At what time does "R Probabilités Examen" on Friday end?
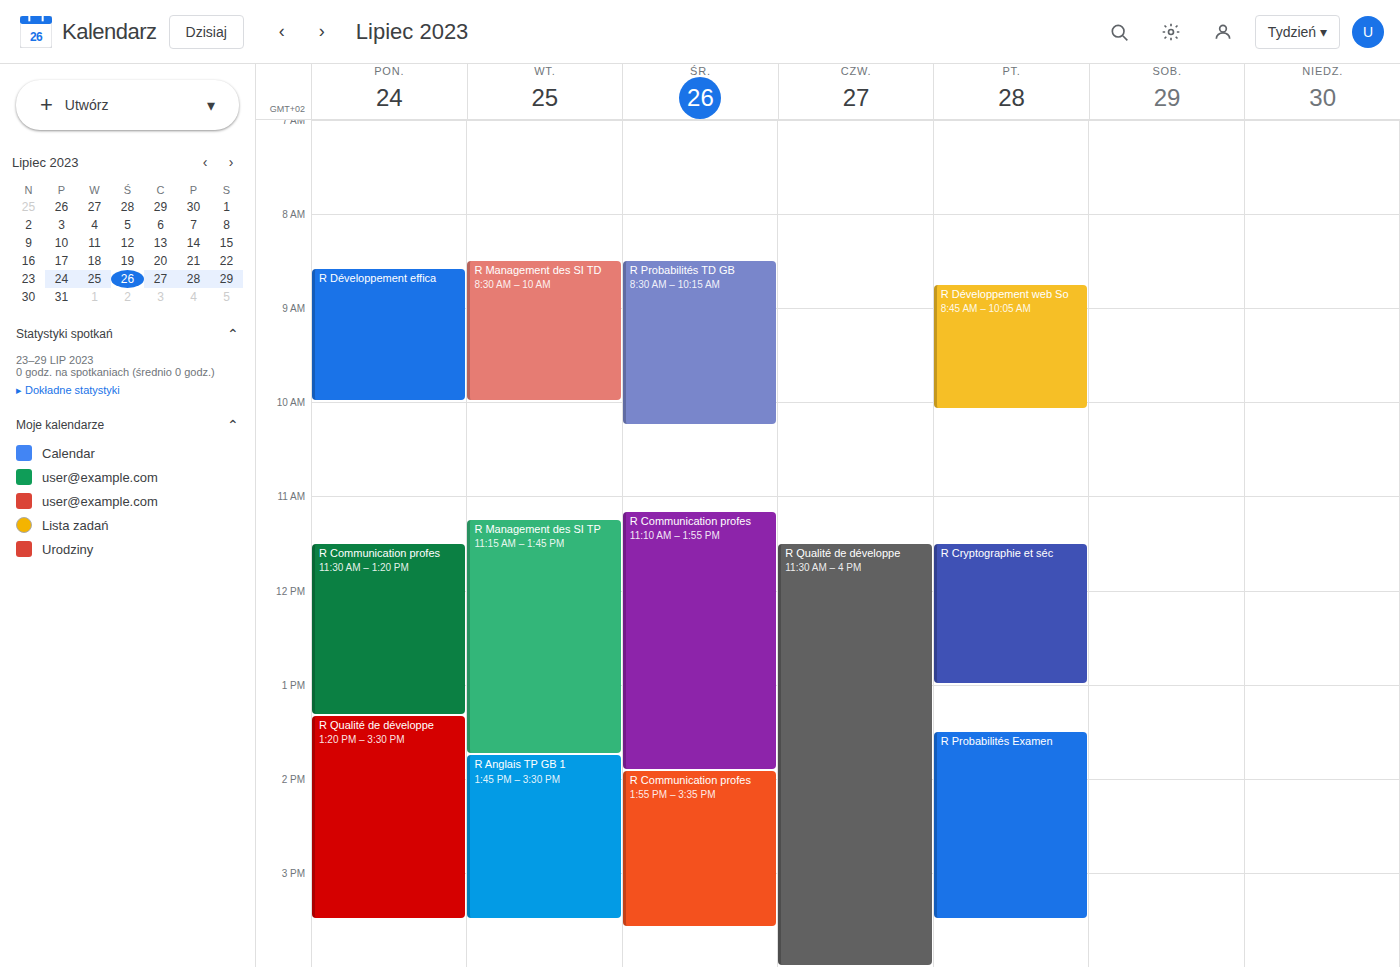
3:30 PM